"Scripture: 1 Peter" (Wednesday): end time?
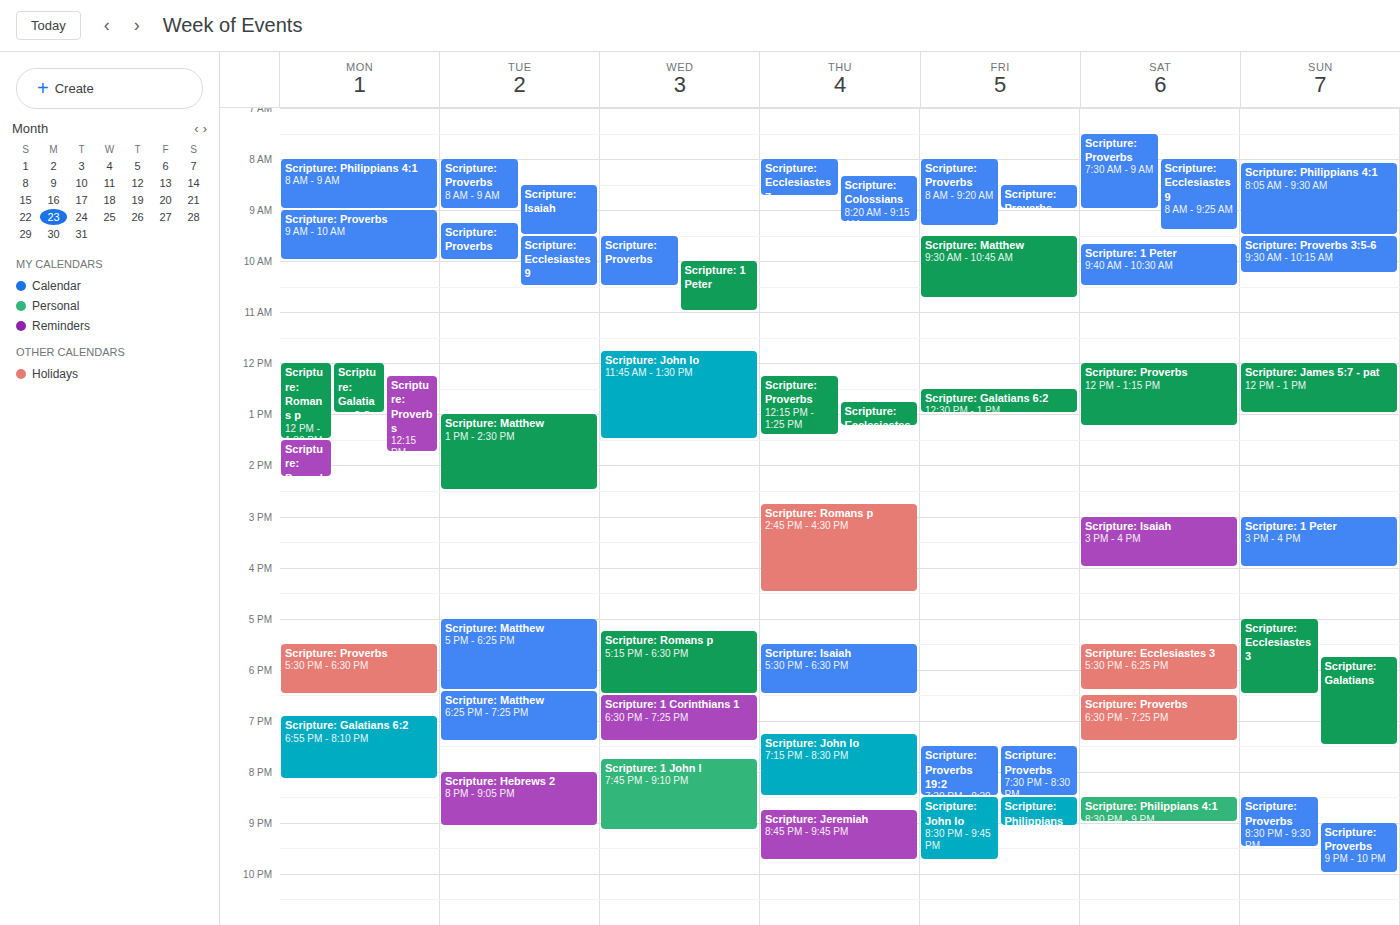
11:00 AM